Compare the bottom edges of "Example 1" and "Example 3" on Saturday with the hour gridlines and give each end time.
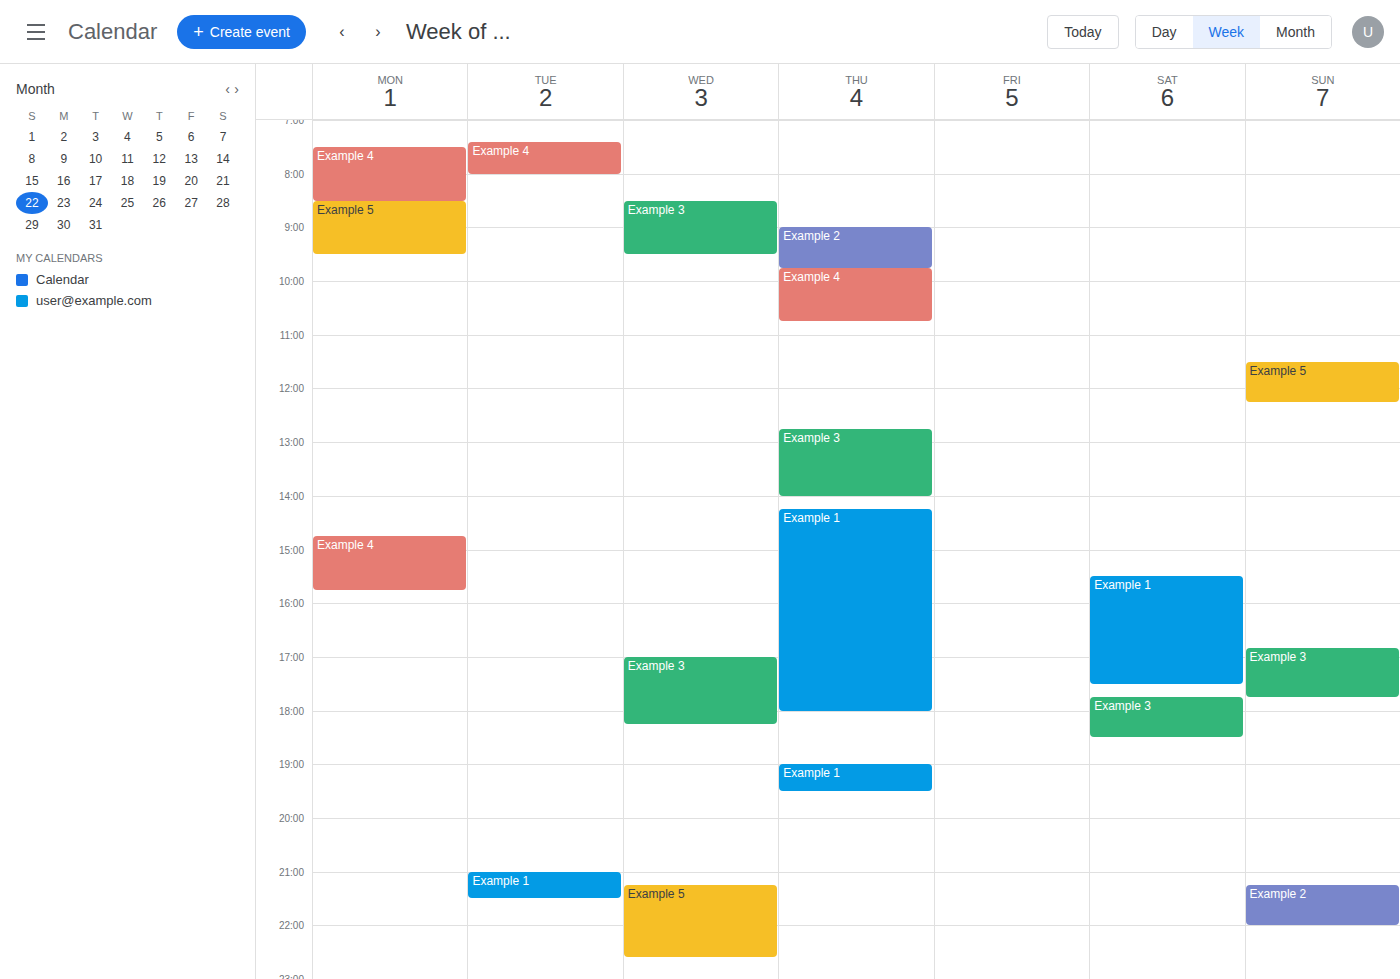
"Example 1": 5:30 PM, halfway between the 5 PM and 6 PM lines. "Example 3": 6:30 PM, halfway between the 6 PM and 7 PM lines.